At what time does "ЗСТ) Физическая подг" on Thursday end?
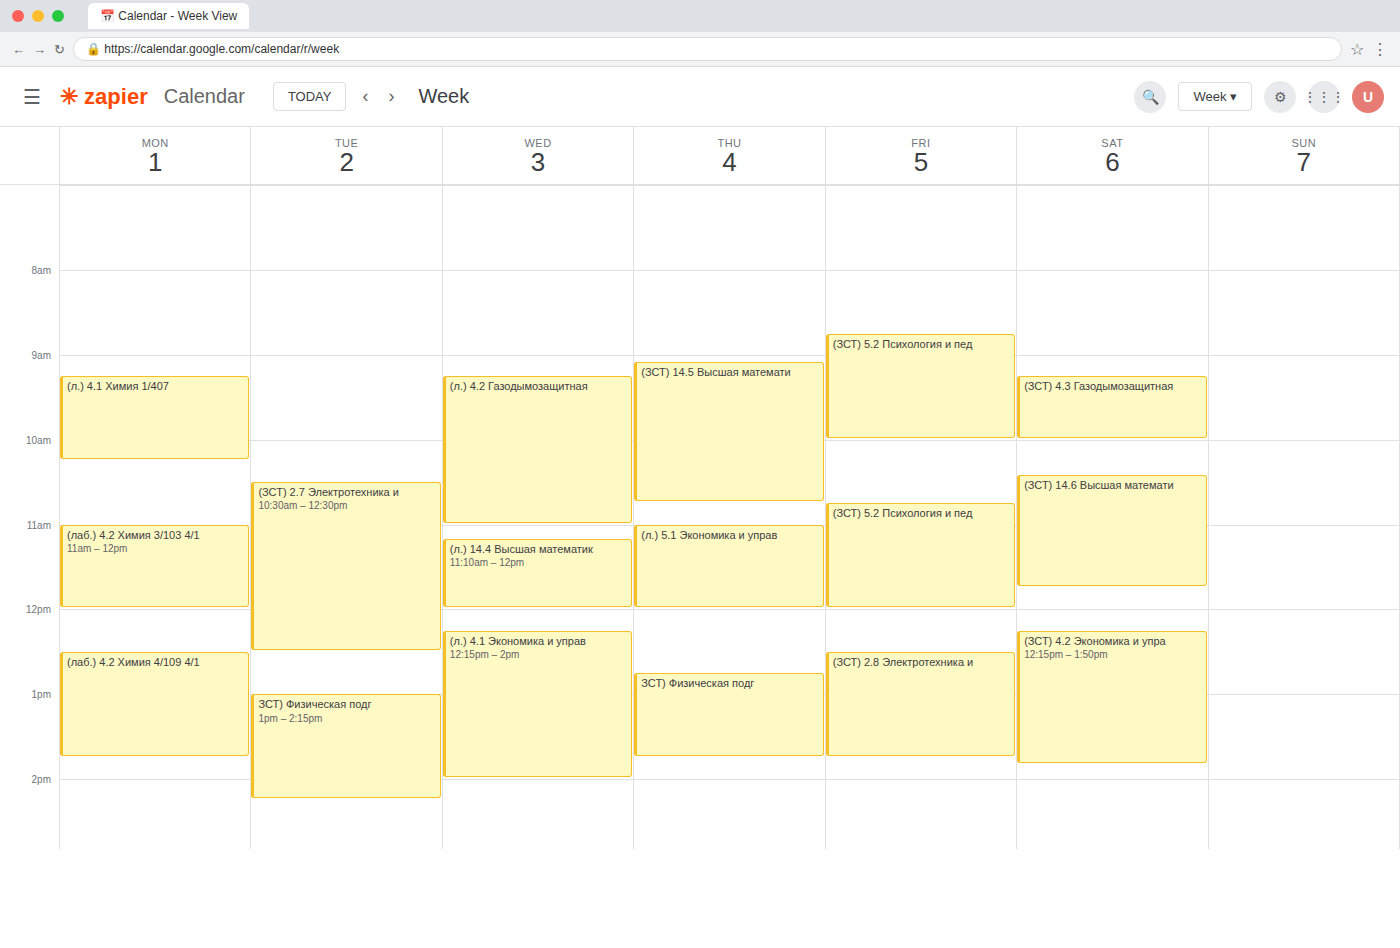
13:45